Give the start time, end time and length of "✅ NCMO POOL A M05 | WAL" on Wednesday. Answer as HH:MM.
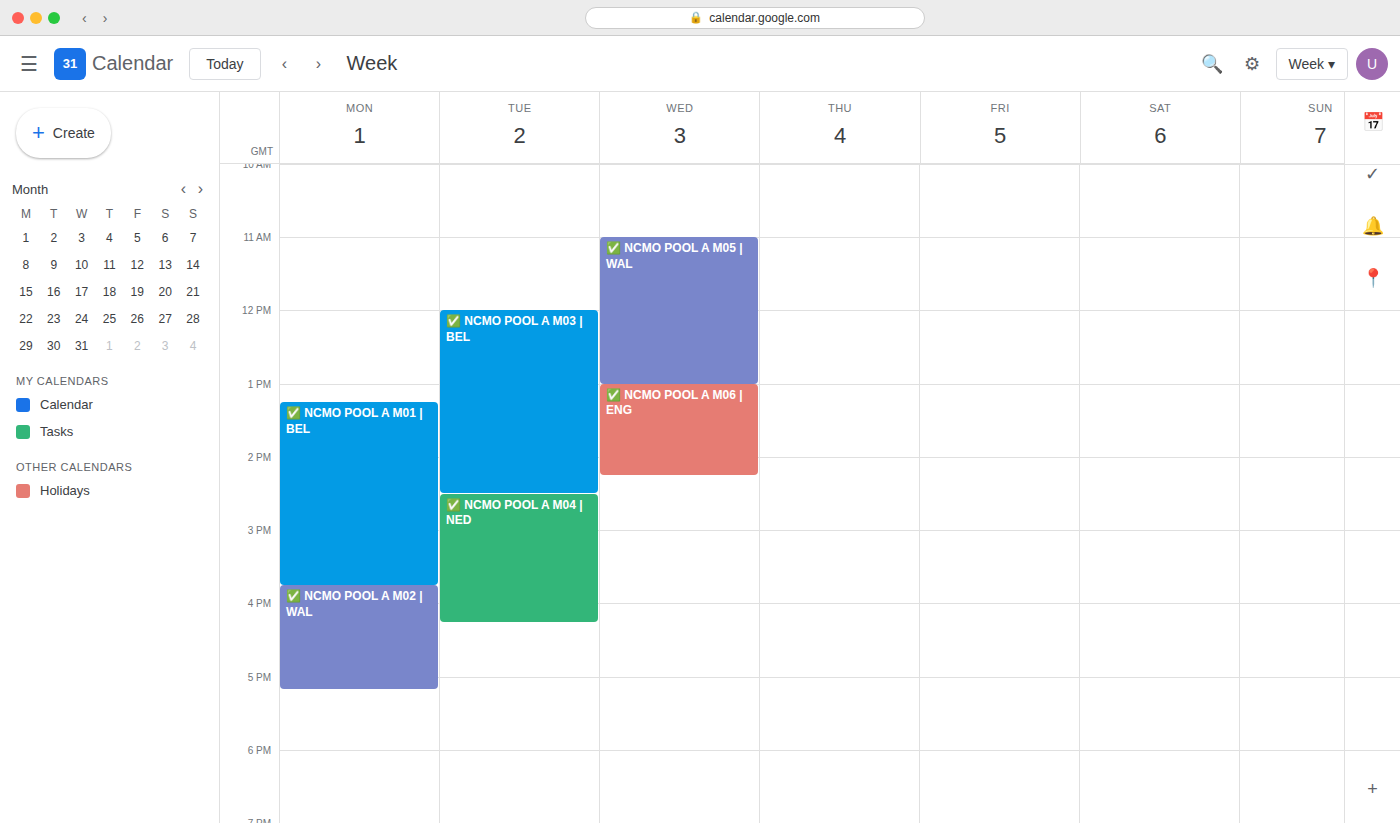
11:00 to 13:00, 2 hours